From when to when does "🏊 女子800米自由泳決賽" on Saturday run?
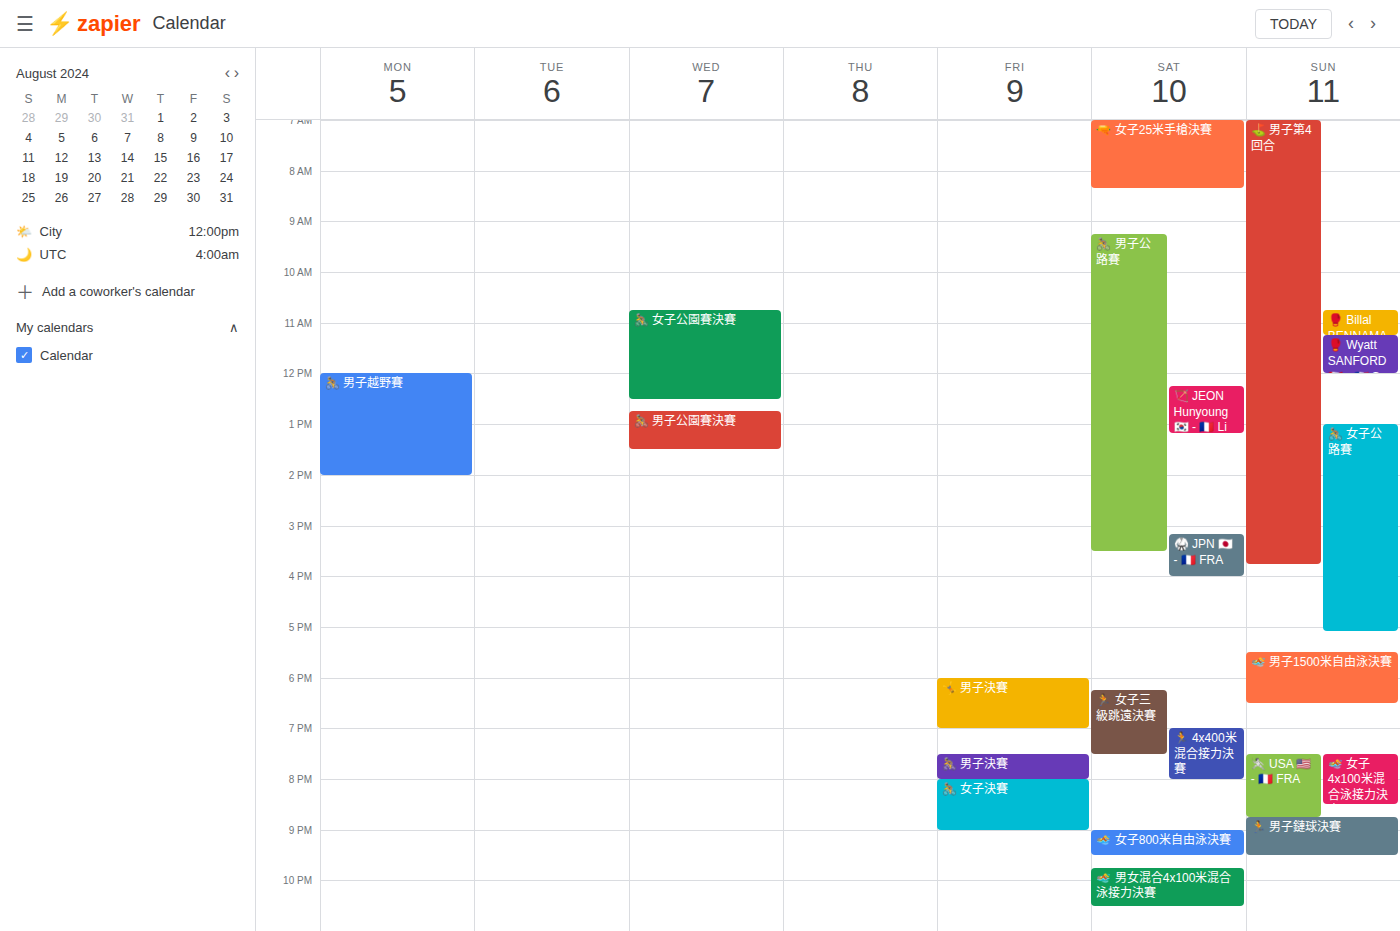
9:00 PM to 9:30 PM